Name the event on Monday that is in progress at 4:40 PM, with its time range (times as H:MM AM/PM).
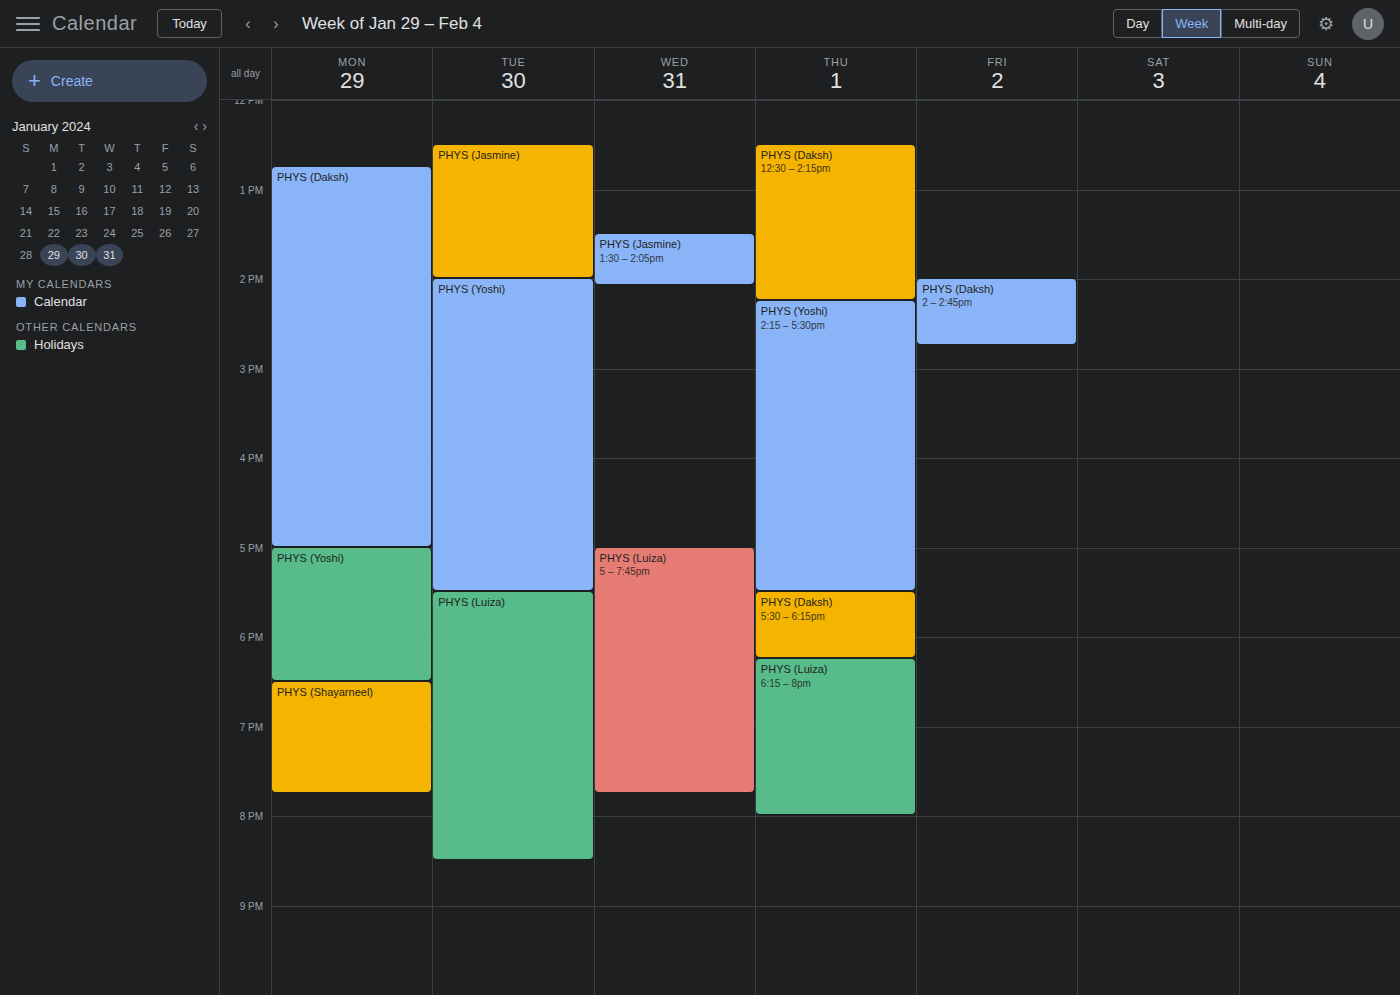
"PHYS (Daksh)", 12:45 PM to 5:00 PM